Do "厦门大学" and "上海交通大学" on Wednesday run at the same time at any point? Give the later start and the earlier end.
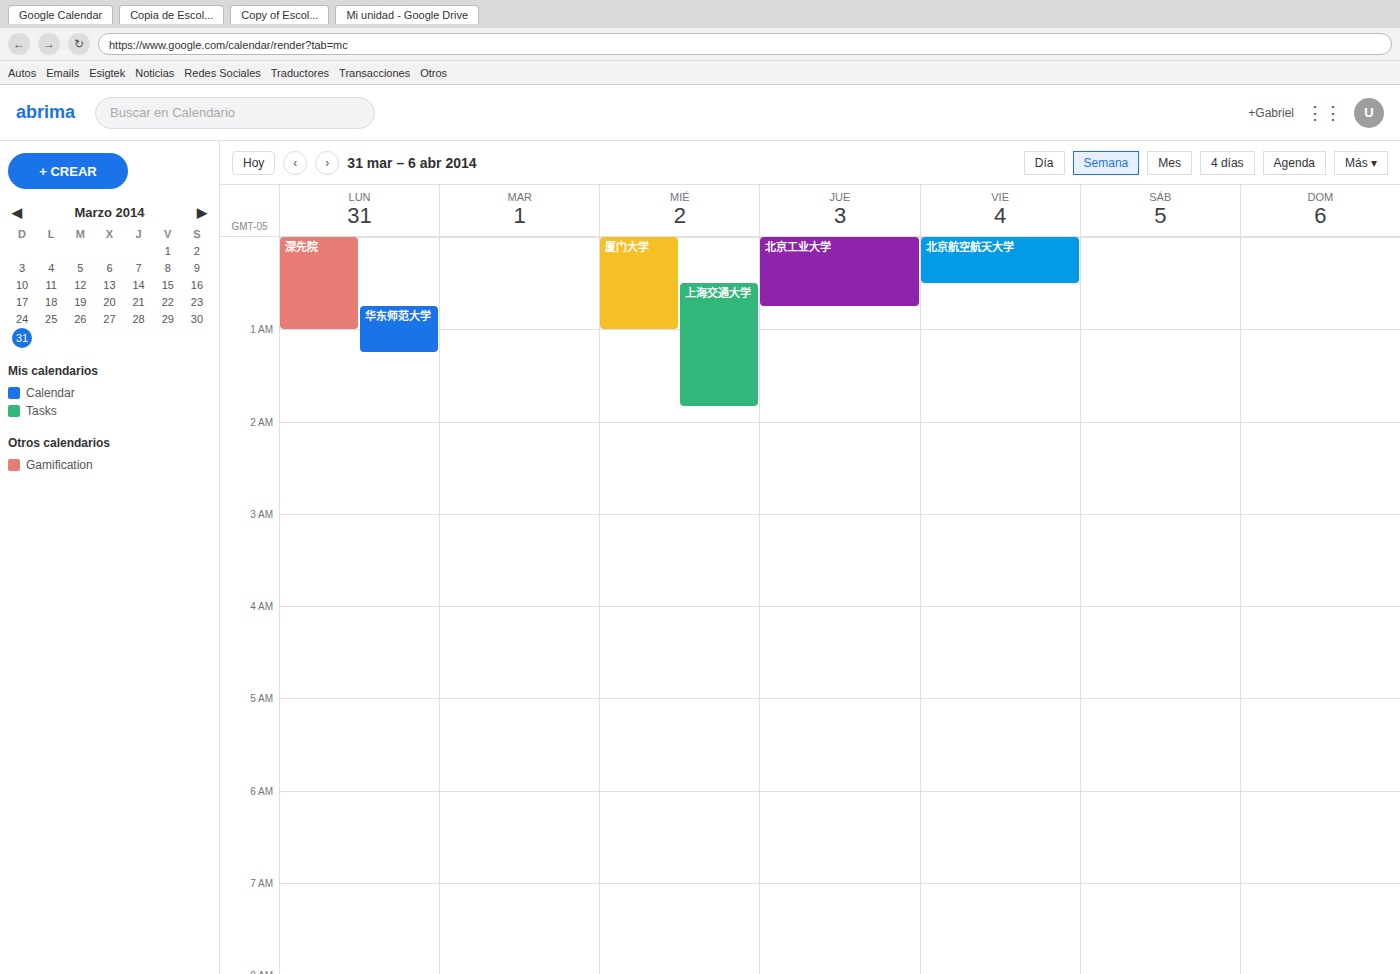
"上海交通大学" starts at 12:30 AM, before "厦门大学" ends at 1:00 AM -- they overlap.